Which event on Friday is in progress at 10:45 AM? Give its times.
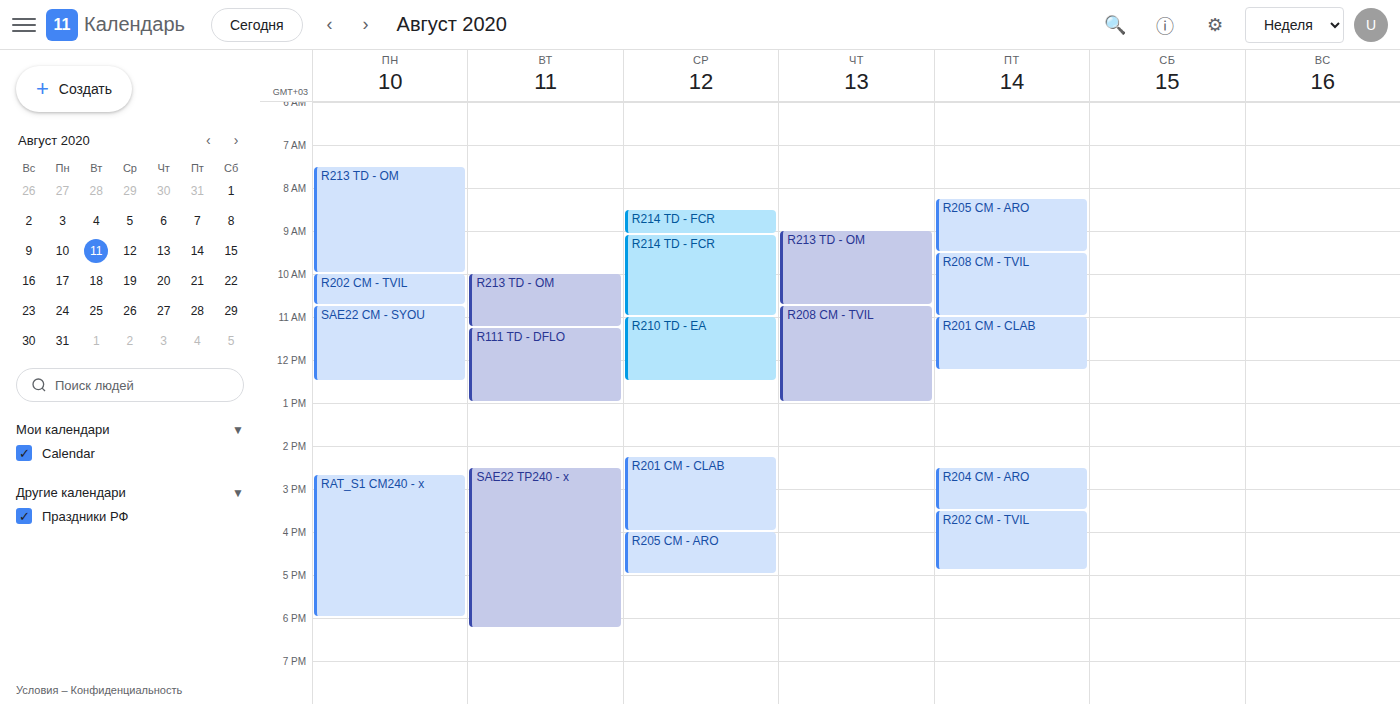
"R208 CM - TVIL", 9:30 AM to 11:00 AM